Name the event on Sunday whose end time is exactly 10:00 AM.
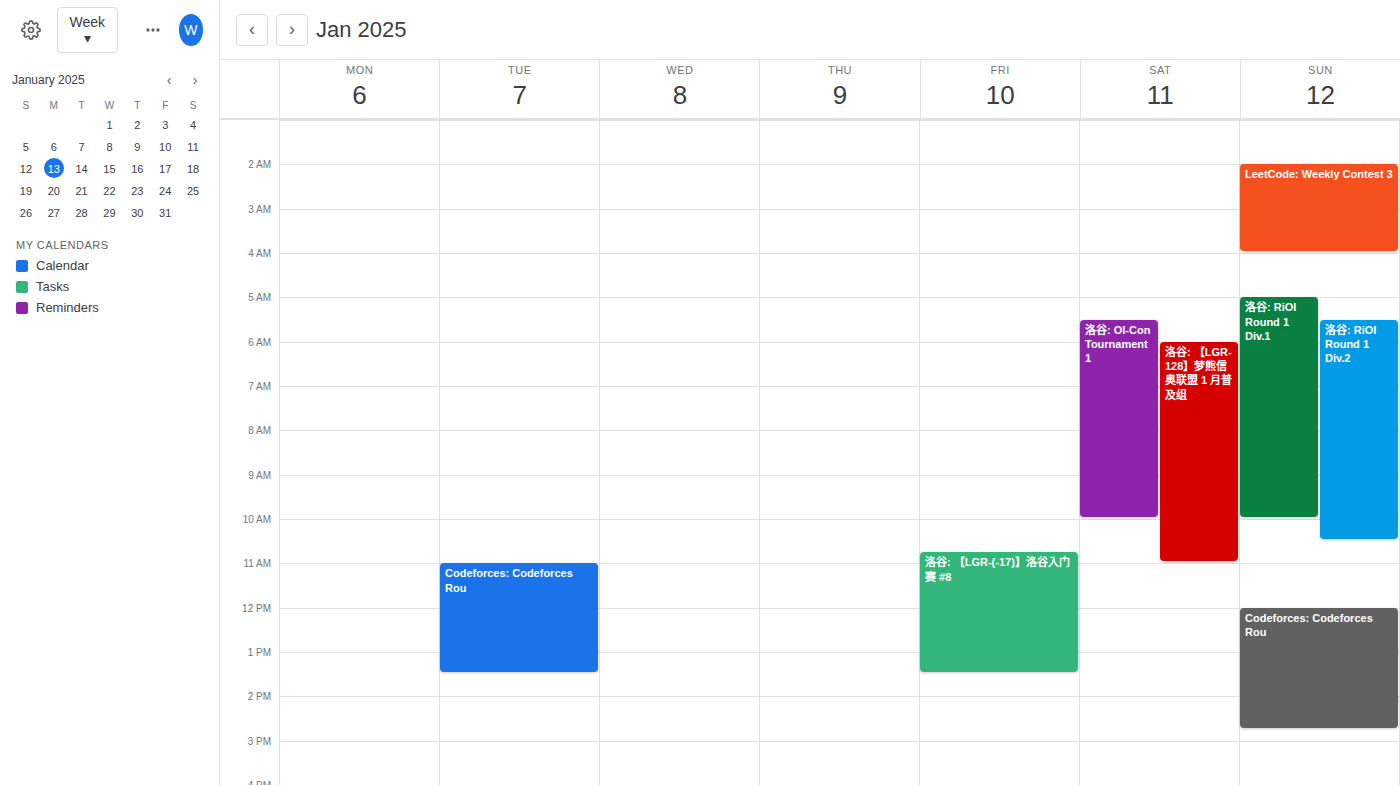
"洛谷: RiOI Round 1 Div.1"